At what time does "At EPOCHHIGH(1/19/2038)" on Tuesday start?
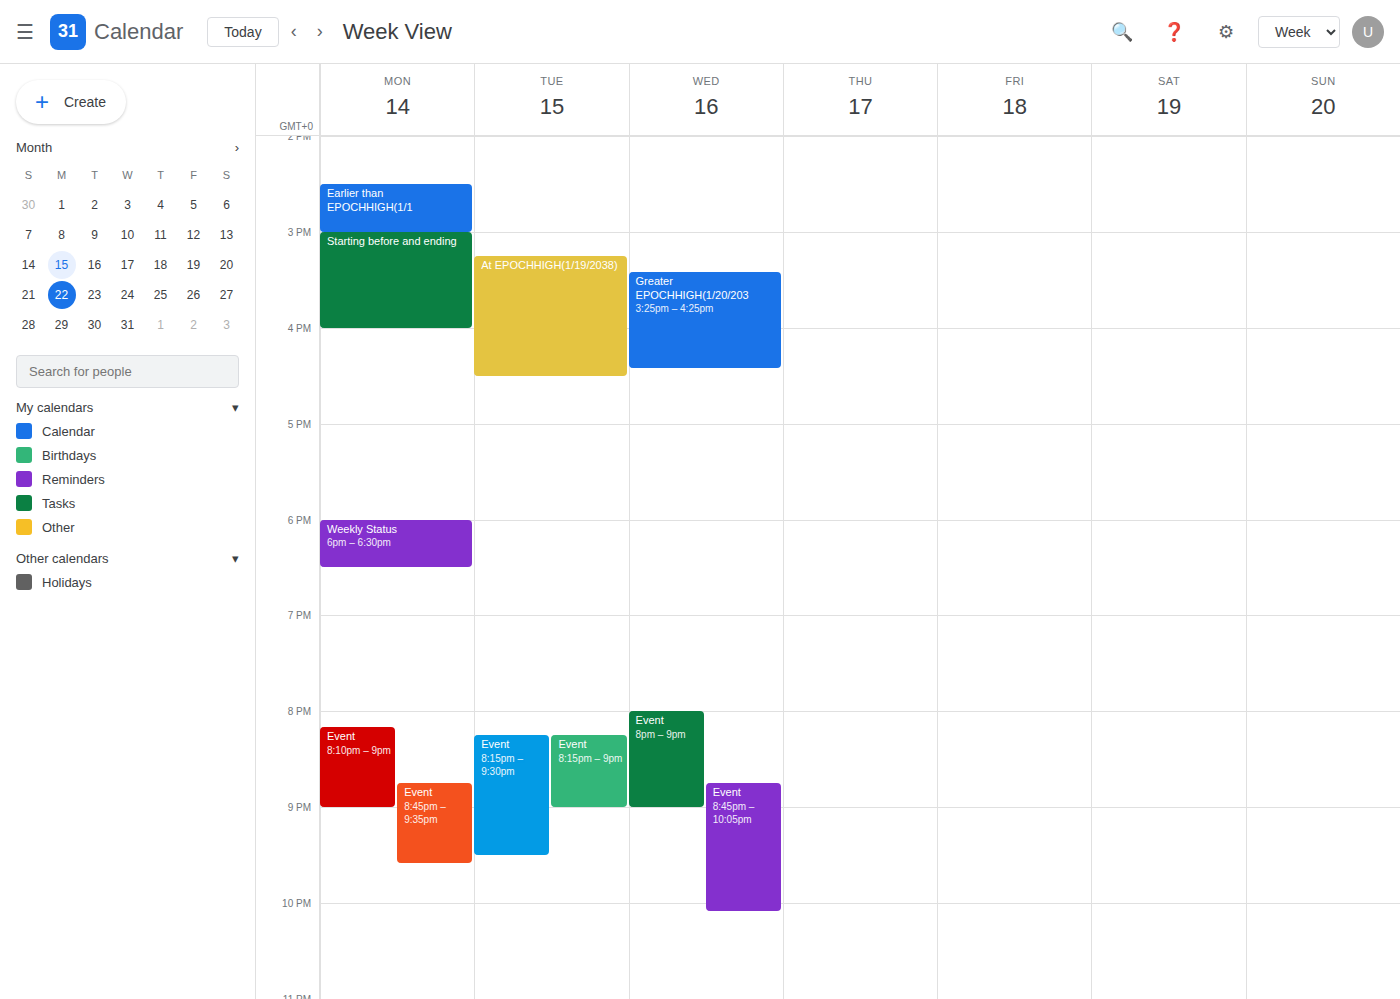
3:15 PM